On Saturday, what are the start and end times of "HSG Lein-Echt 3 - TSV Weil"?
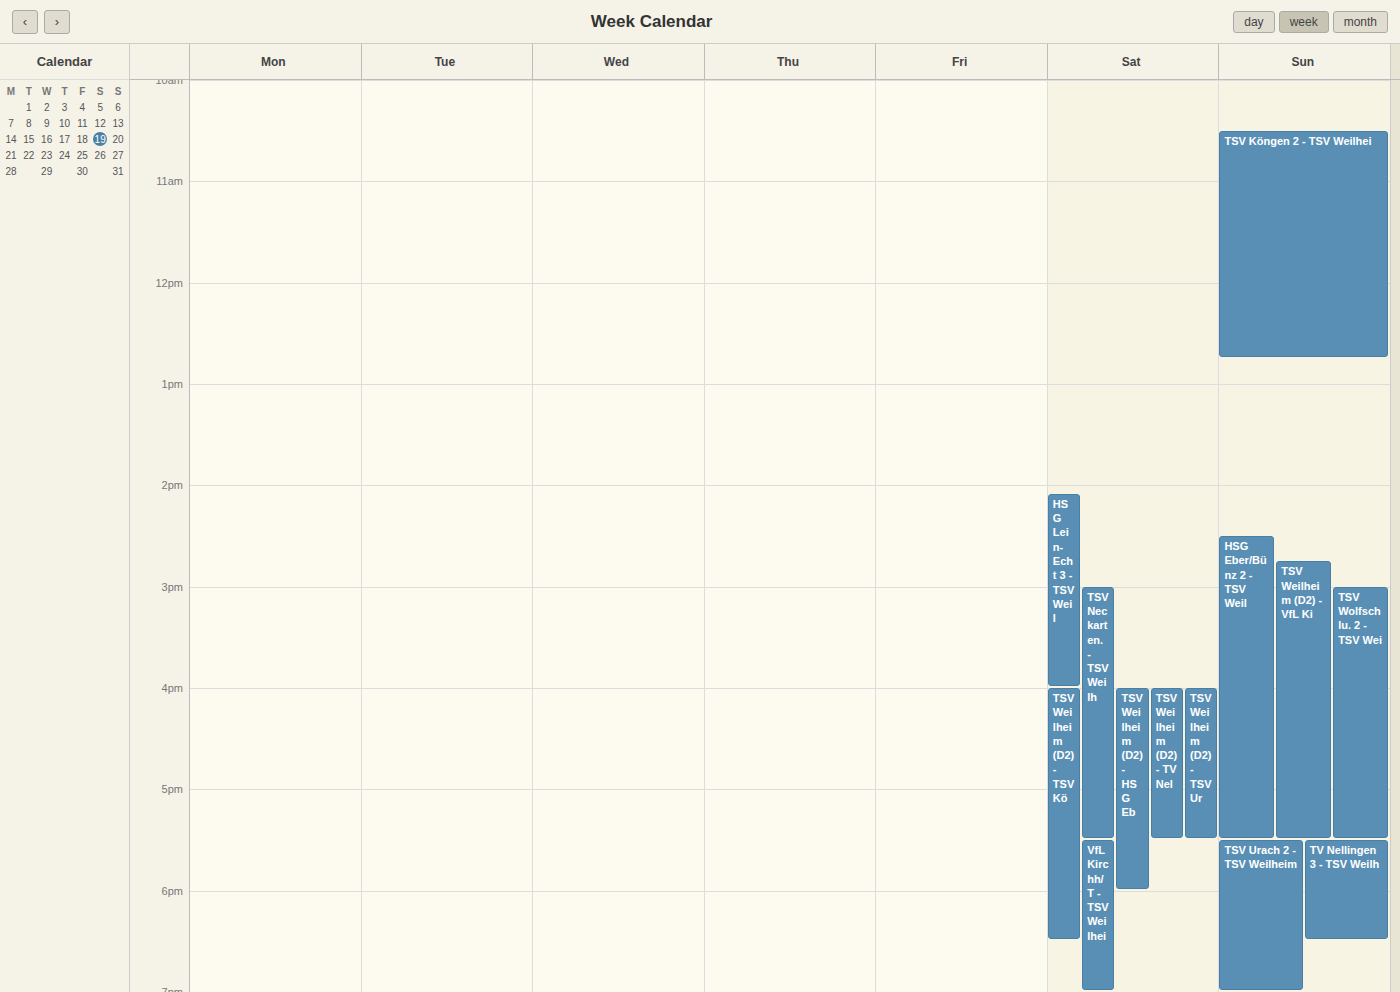
2:05 PM to 4:00 PM